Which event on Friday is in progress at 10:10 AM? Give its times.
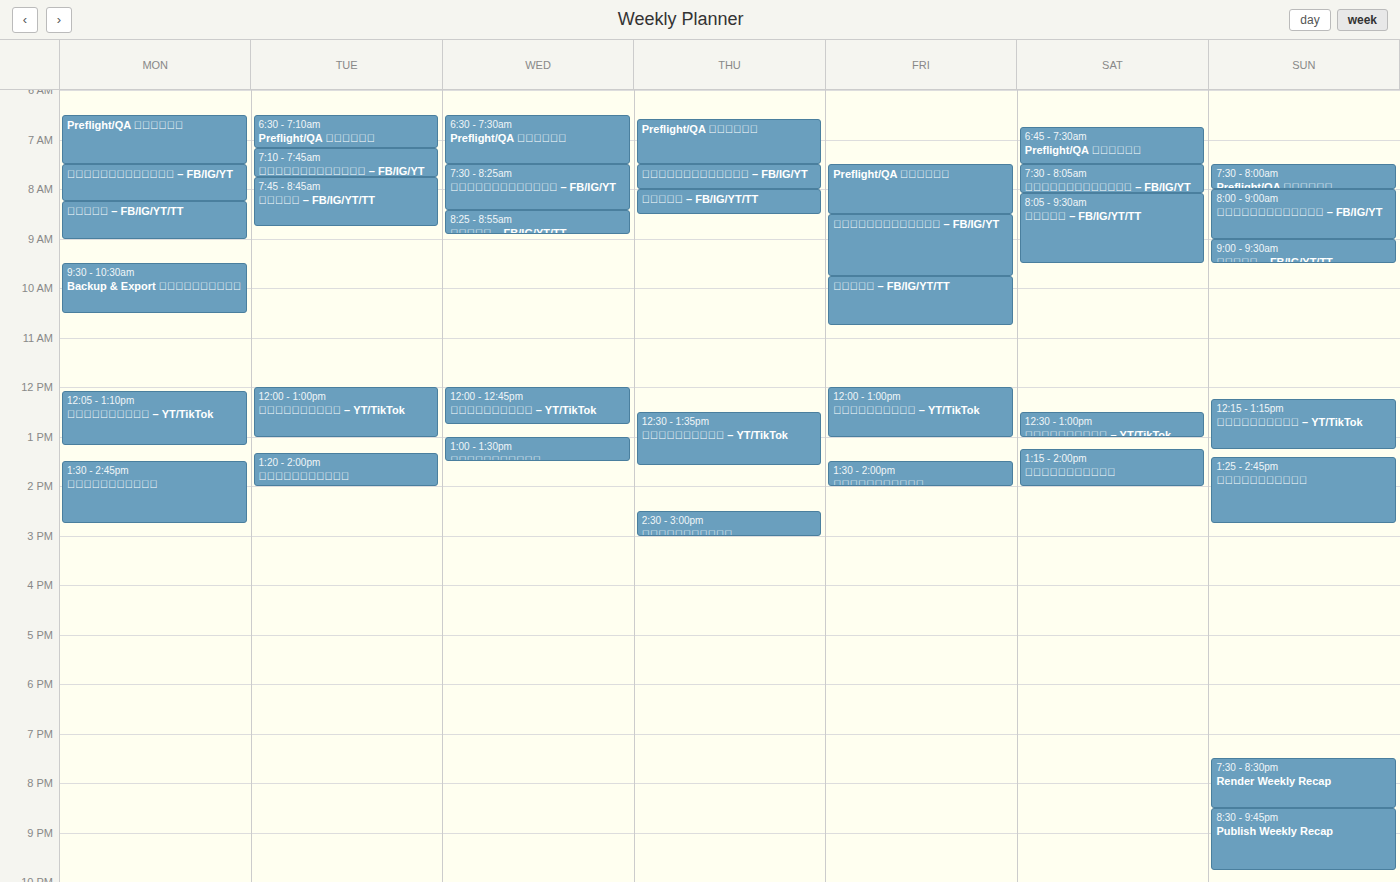
"คำคม – FB/IG/YT/TT", 9:45 AM to 10:45 AM